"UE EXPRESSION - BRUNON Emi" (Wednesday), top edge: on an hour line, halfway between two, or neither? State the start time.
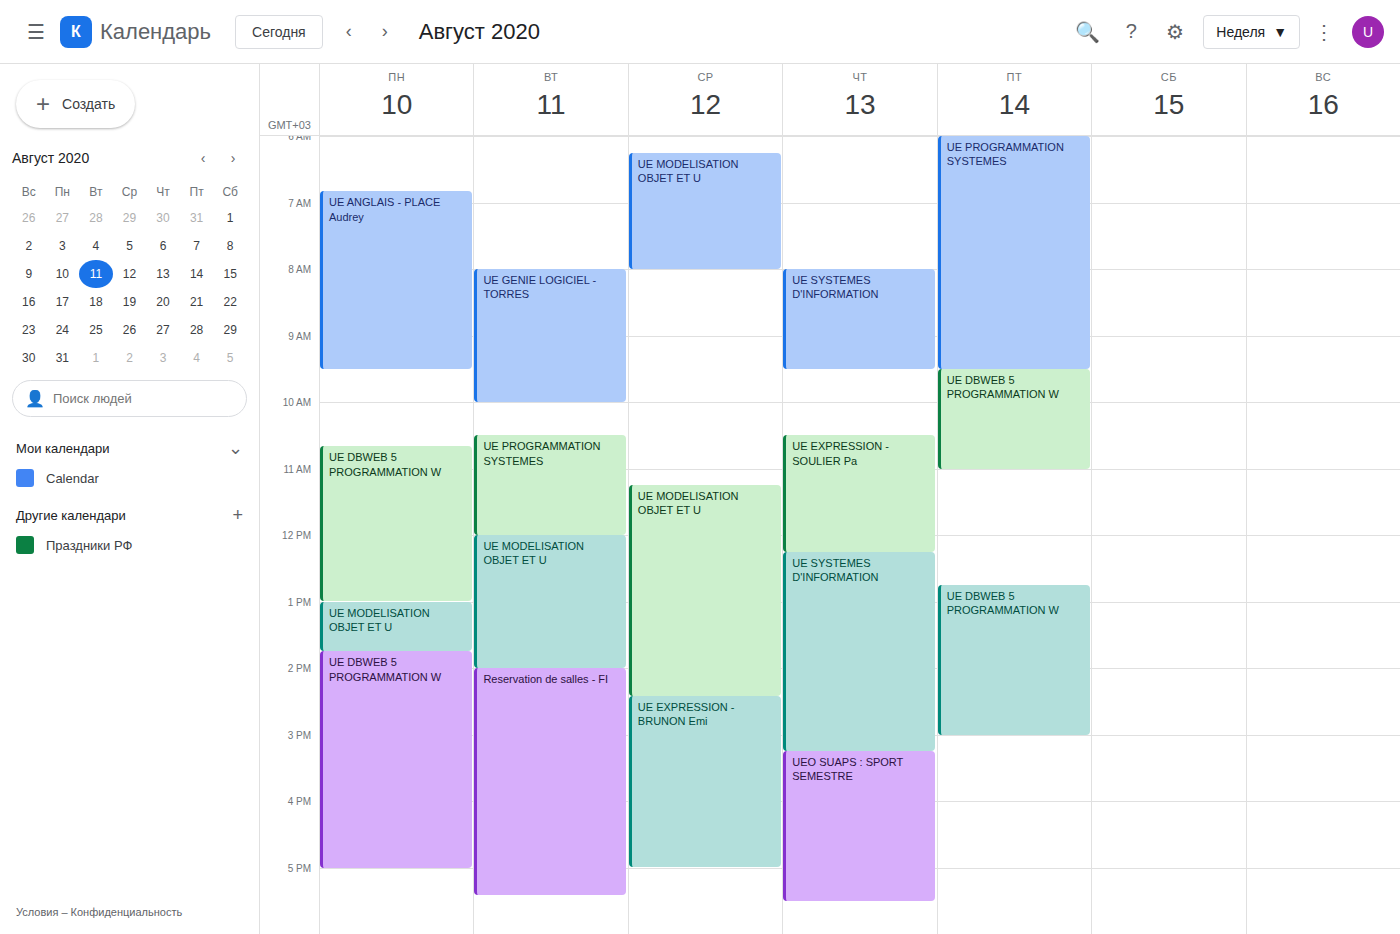
14:25 -- neither: 25 minutes below the 14:00 line and 35 minutes above the 15:00 line.